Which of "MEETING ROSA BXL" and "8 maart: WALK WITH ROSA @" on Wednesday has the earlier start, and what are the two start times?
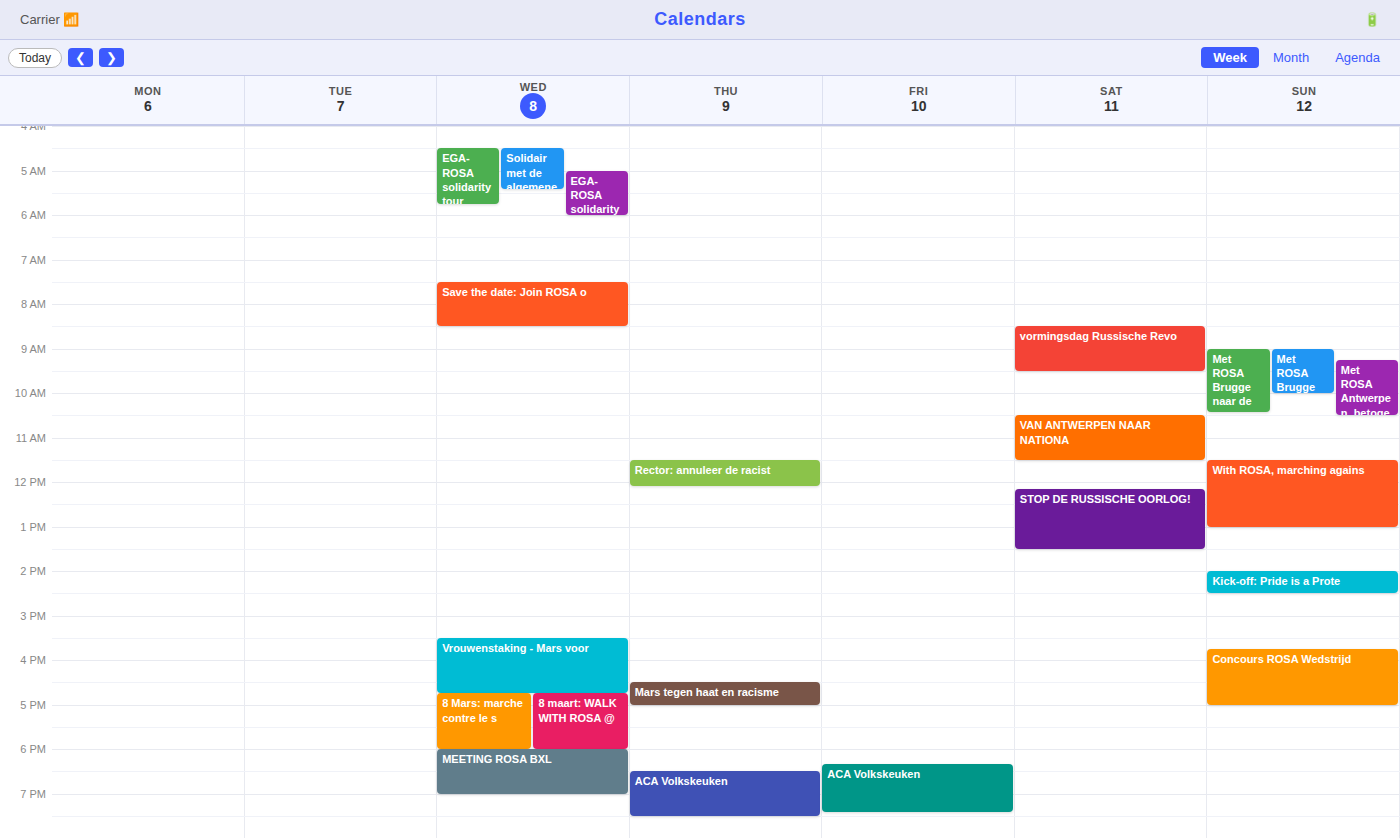
"8 maart: WALK WITH ROSA @" 4:45 PM; "MEETING ROSA BXL" 6:00 PM.